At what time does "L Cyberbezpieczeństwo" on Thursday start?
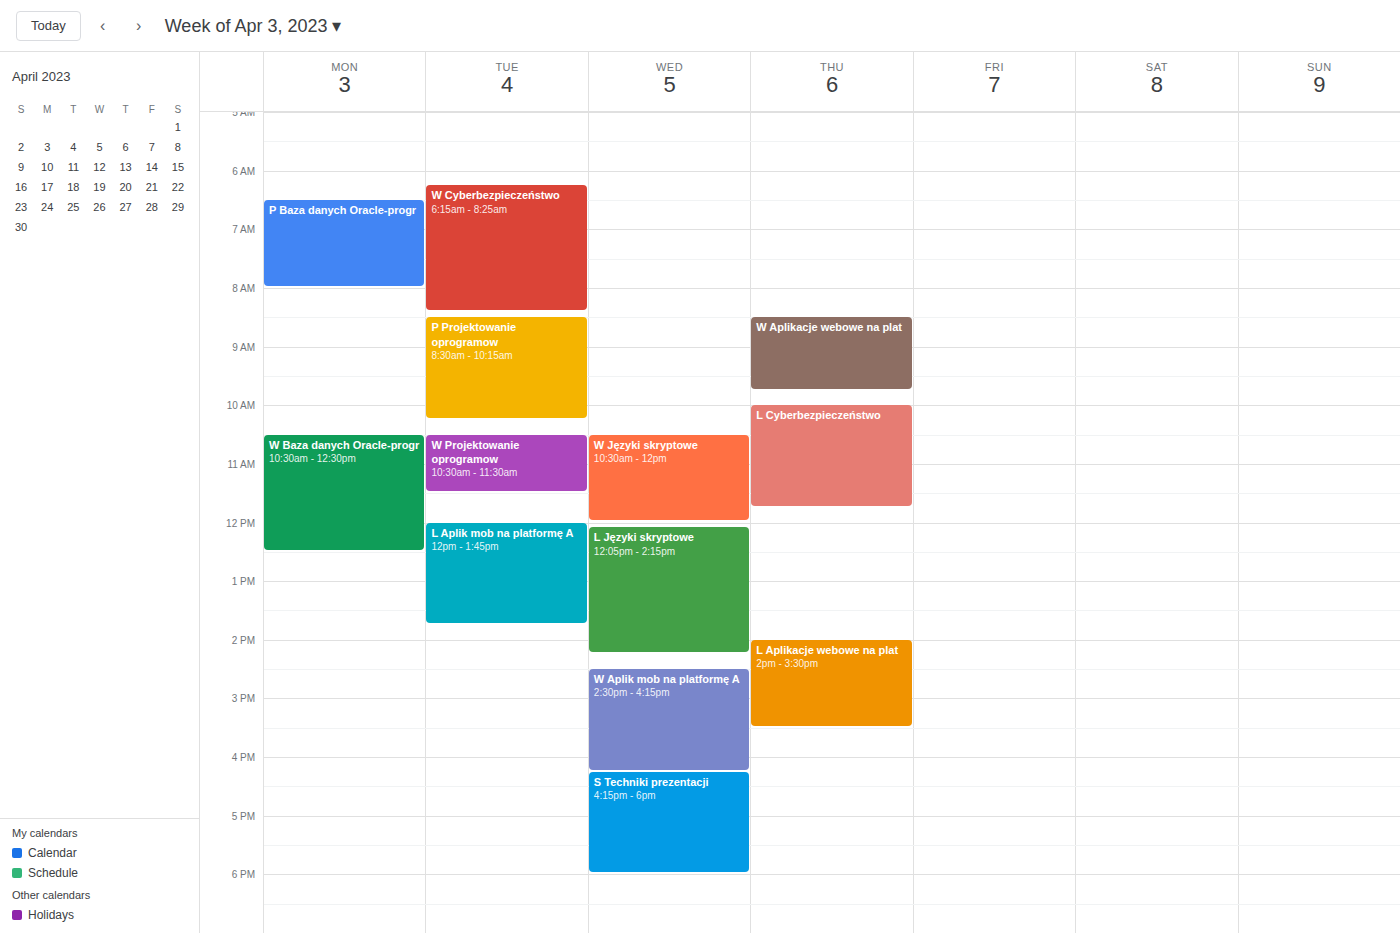
10:00 AM